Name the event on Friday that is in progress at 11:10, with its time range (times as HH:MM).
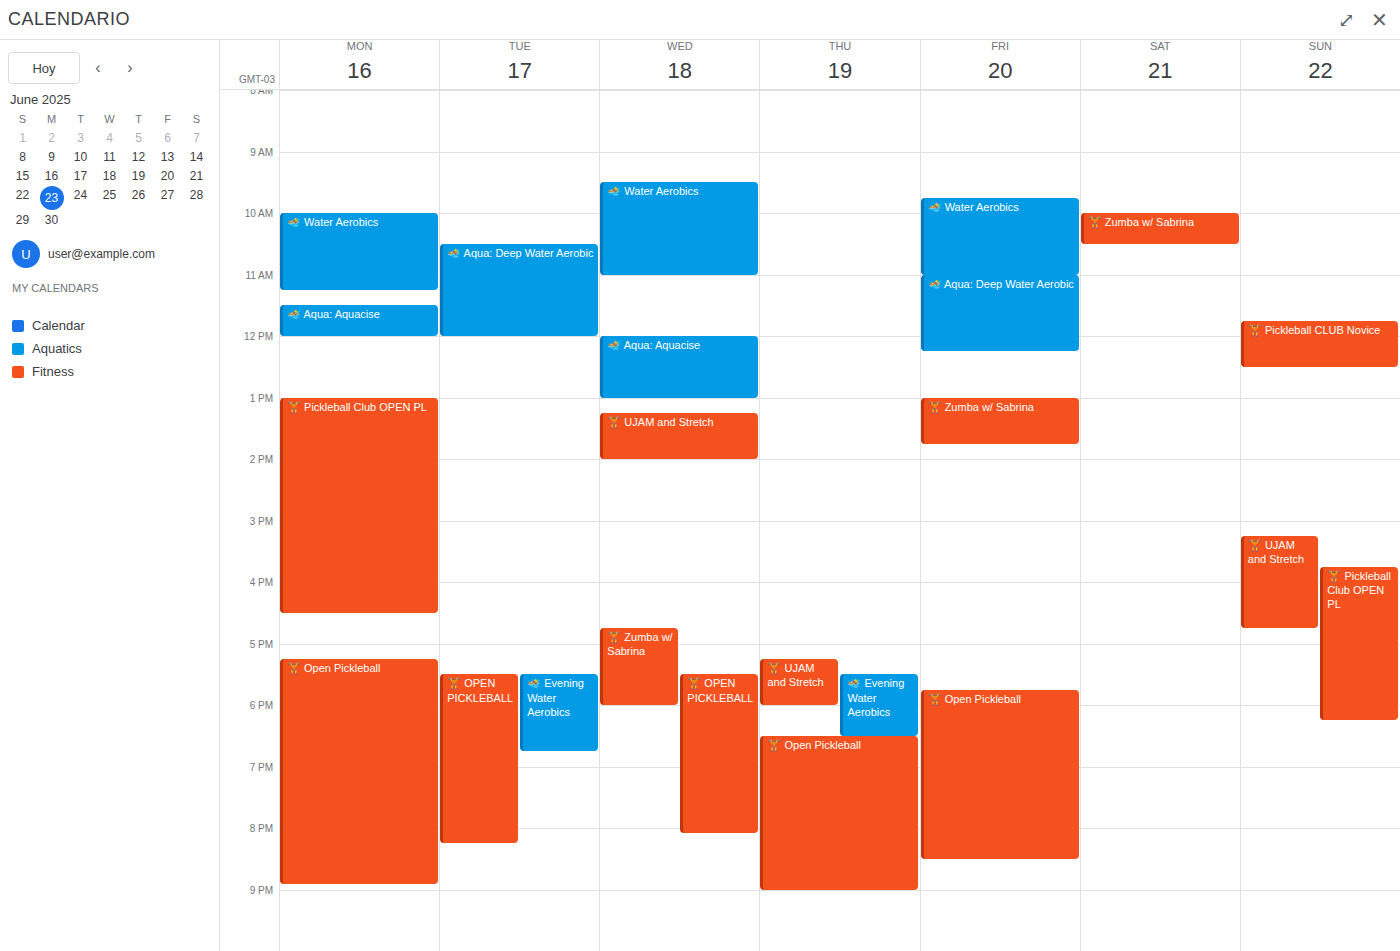
"🏊 Aqua: Deep Water Aerobic", 11:00 to 12:15